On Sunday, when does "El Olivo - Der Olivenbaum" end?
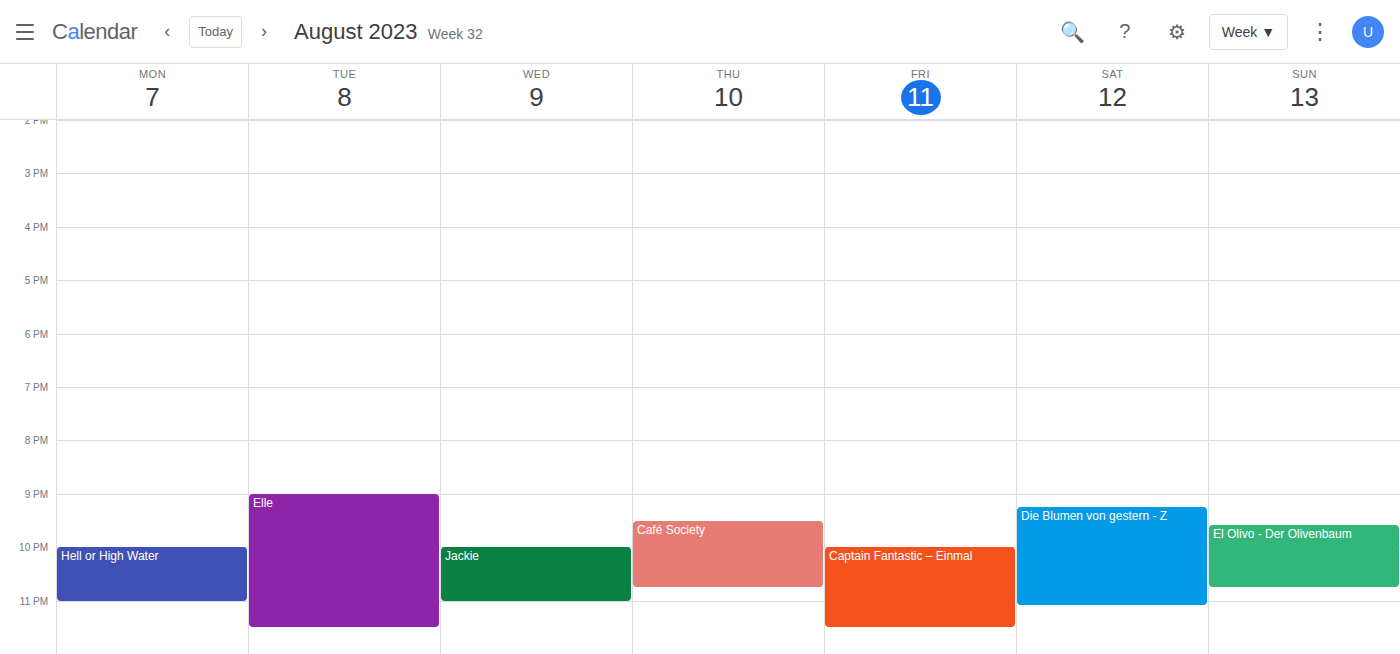
10:45 PM